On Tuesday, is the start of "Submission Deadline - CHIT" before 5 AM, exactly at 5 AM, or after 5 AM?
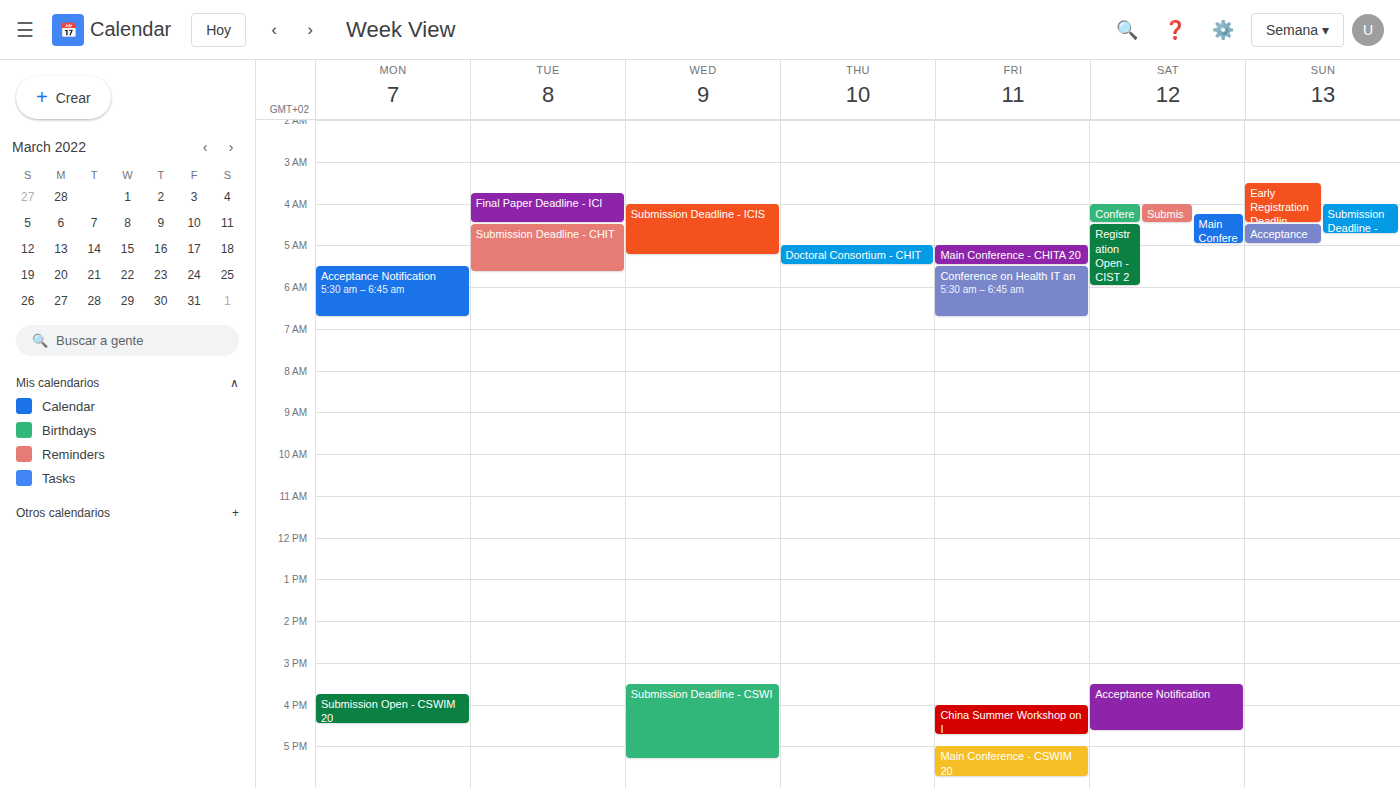
4:30 AM -- before 5 AM, 30 minutes above the 5 AM line.